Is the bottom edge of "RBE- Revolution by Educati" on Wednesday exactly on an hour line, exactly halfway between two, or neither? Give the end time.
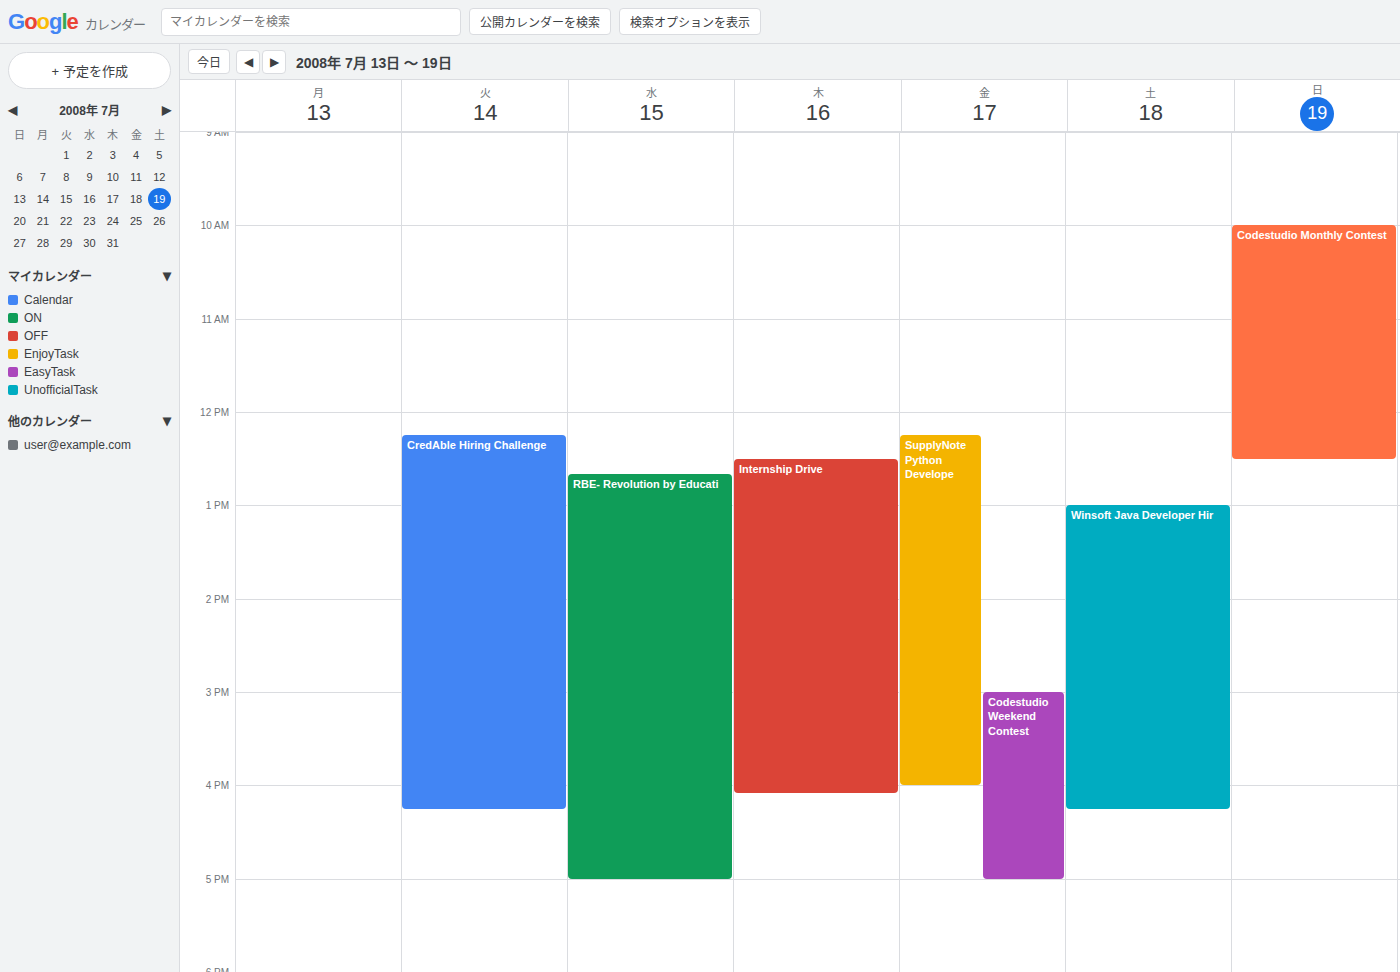
5:00 PM -- exactly on the 5 PM line.